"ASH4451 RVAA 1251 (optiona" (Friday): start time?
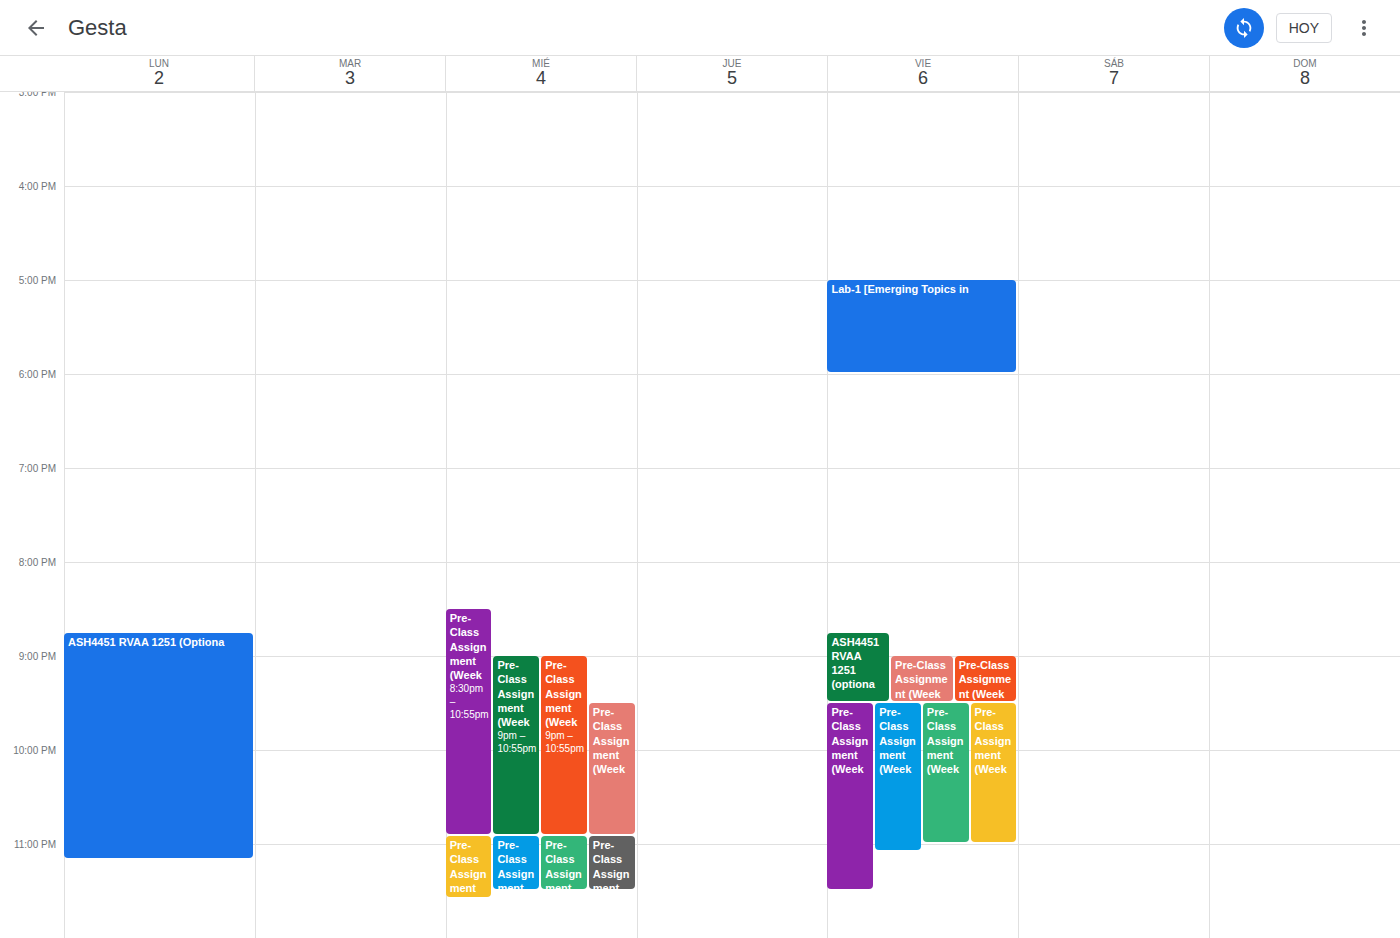
8:45 PM